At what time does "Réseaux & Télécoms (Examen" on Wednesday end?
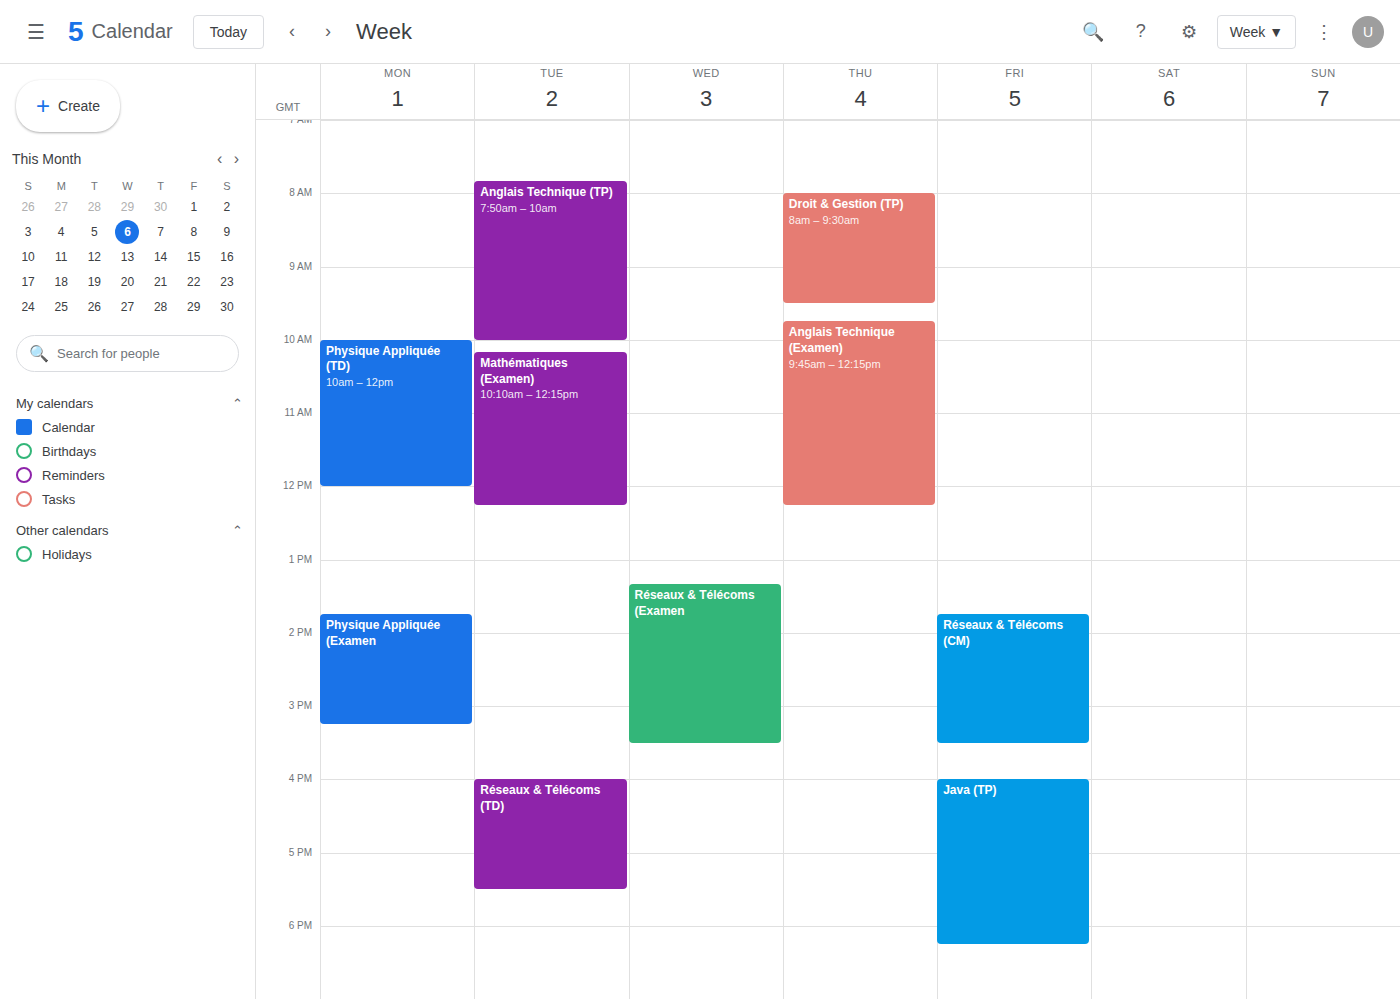
3:30 PM